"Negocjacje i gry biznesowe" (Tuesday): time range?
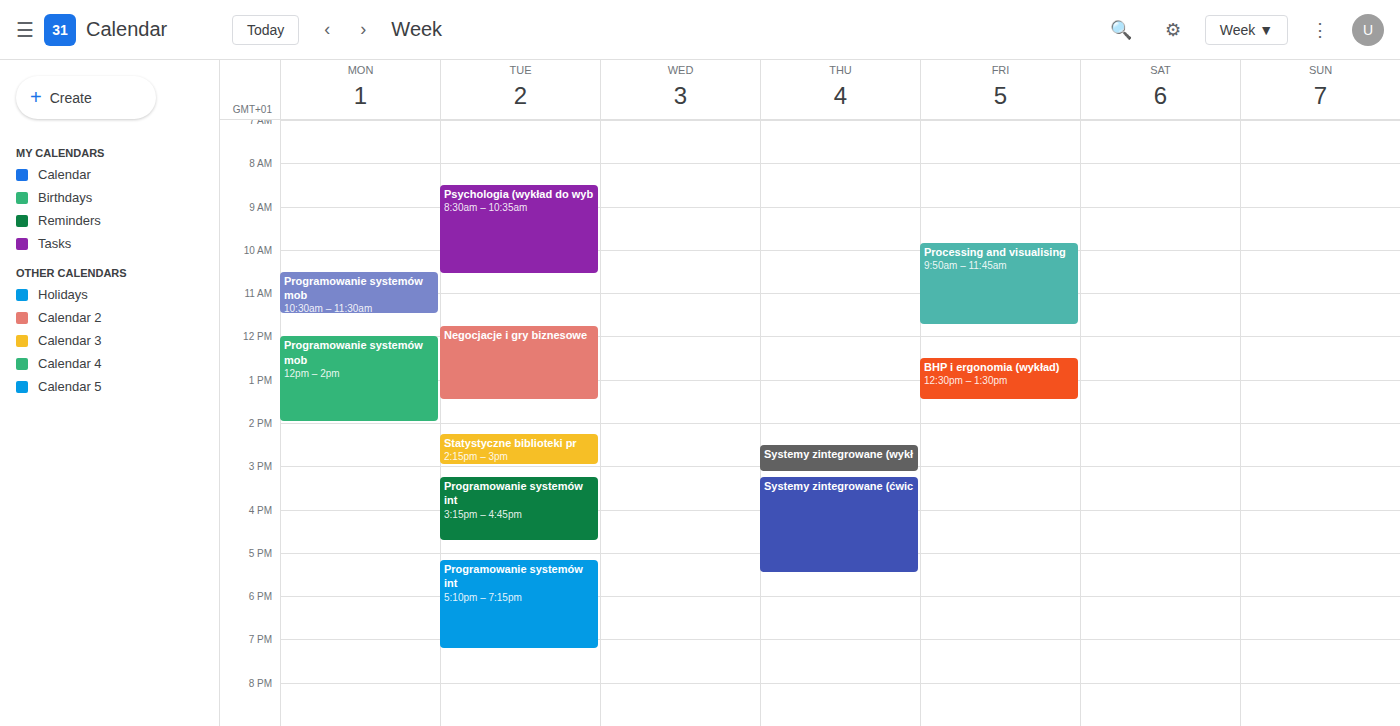
11:45 AM to 1:30 PM